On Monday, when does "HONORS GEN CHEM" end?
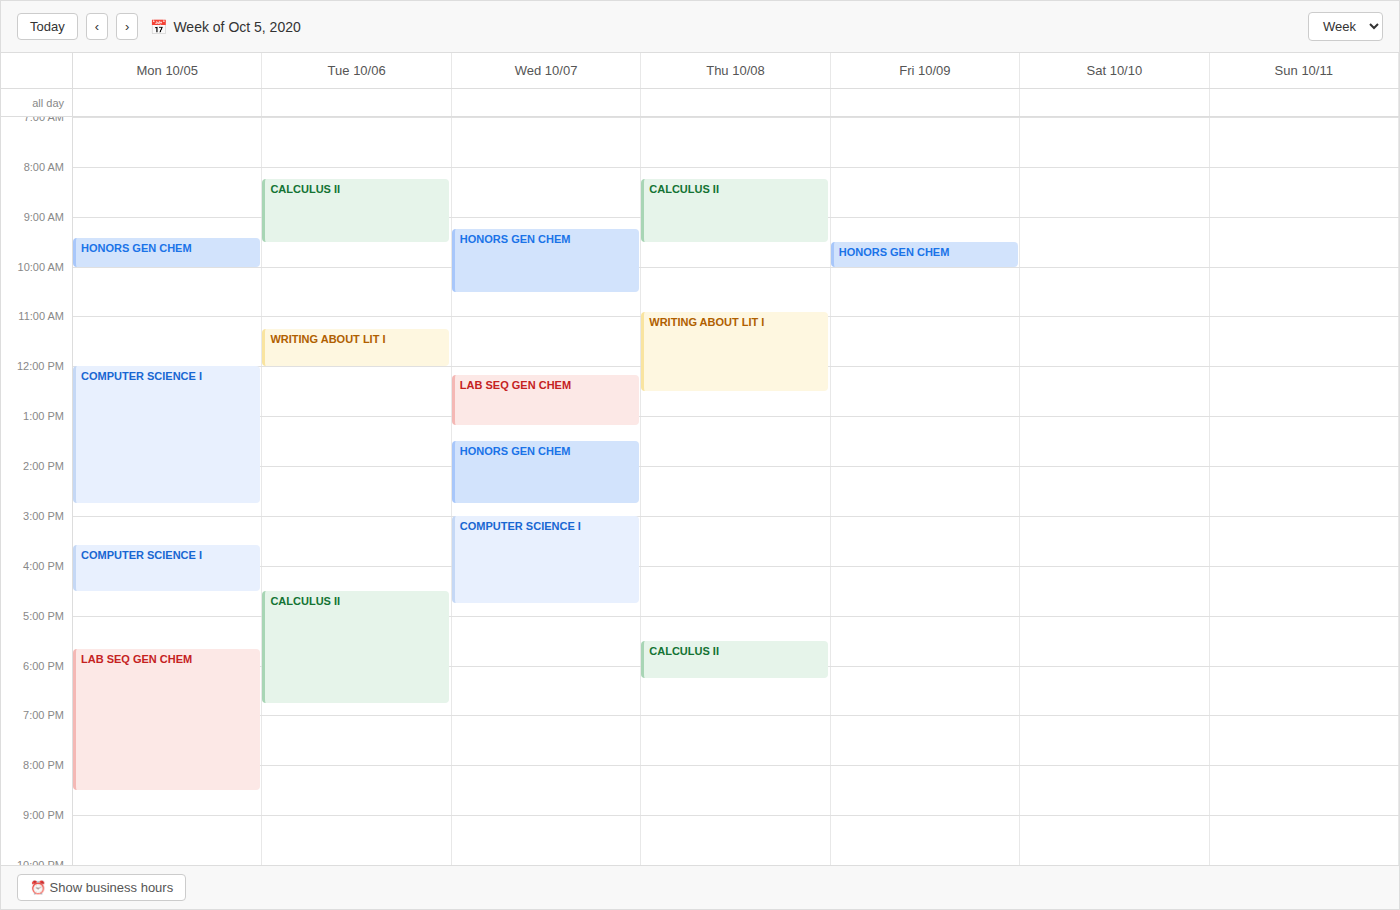
10:00 AM